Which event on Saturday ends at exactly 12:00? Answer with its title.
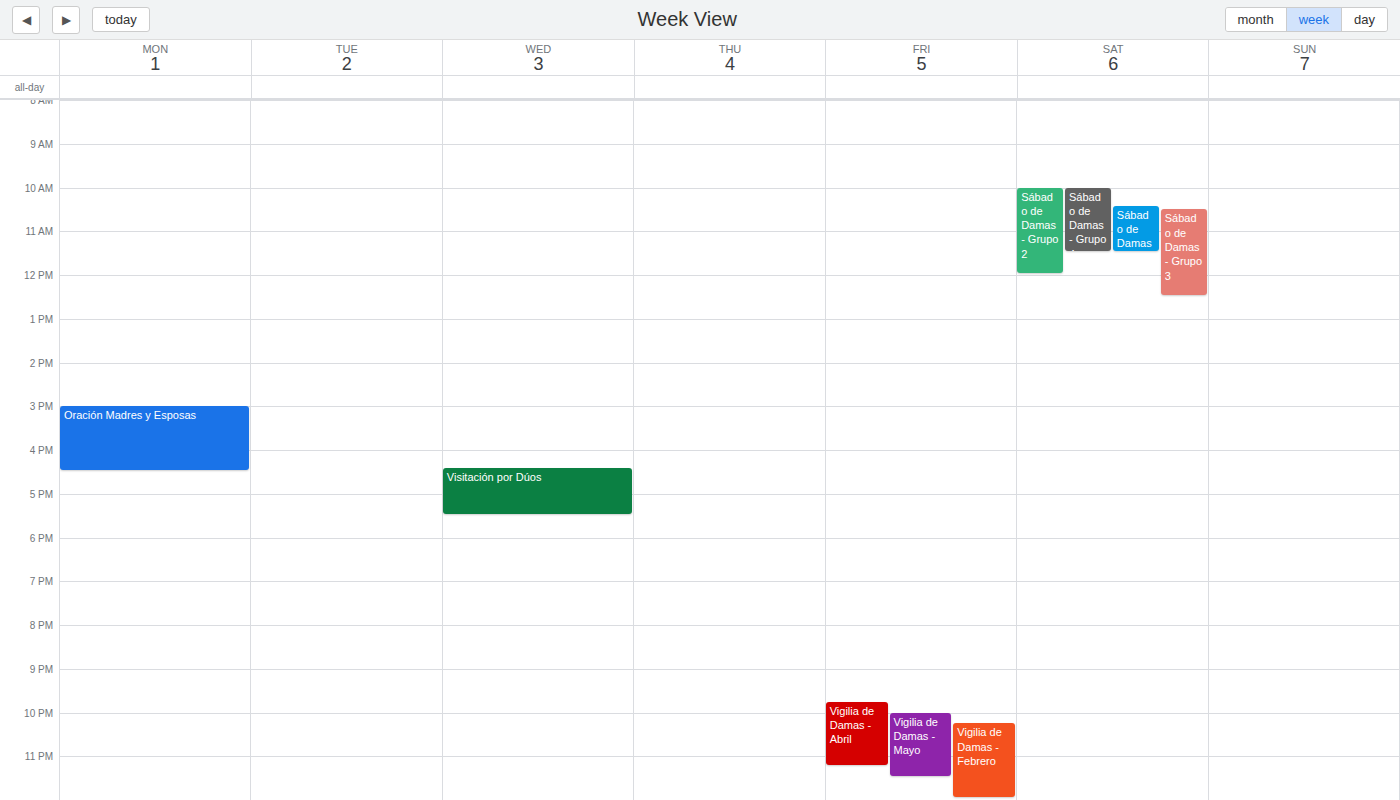
"Sábado de Damas - Grupo 2"